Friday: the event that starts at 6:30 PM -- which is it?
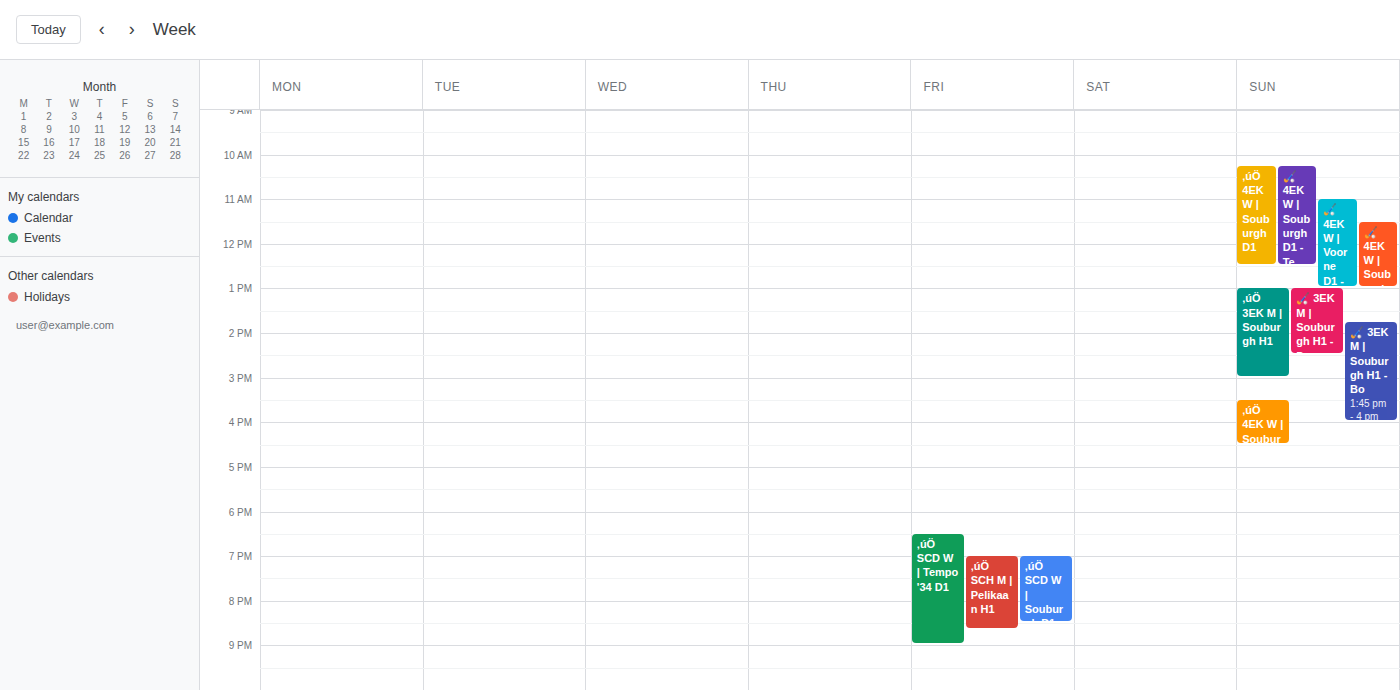
"‚úÖ SCD W | Tempo '34 D1"